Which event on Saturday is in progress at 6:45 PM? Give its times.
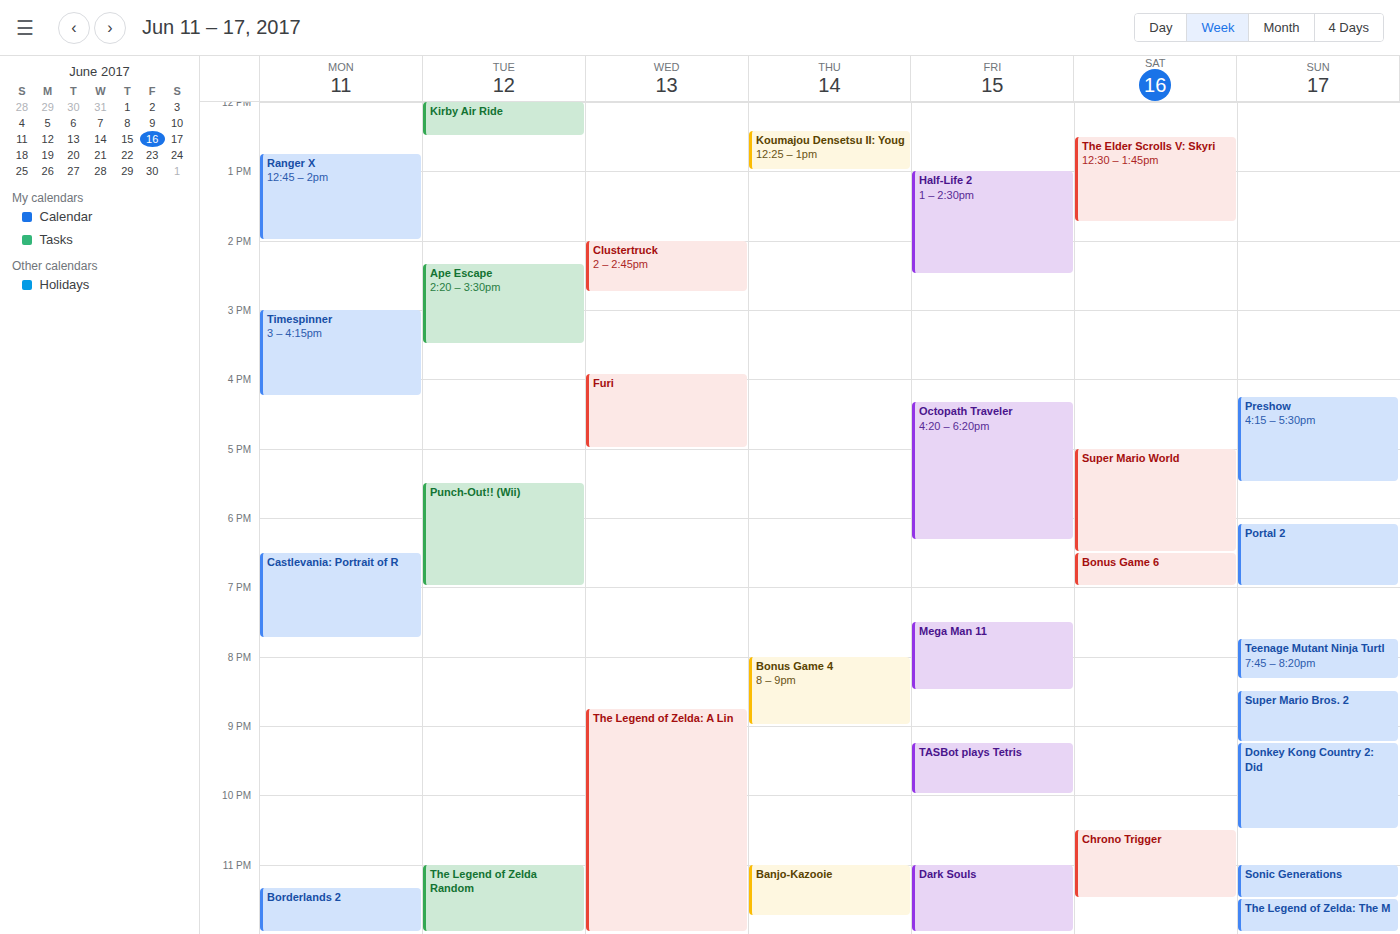
"Bonus Game 6", 6:30 PM to 7:00 PM